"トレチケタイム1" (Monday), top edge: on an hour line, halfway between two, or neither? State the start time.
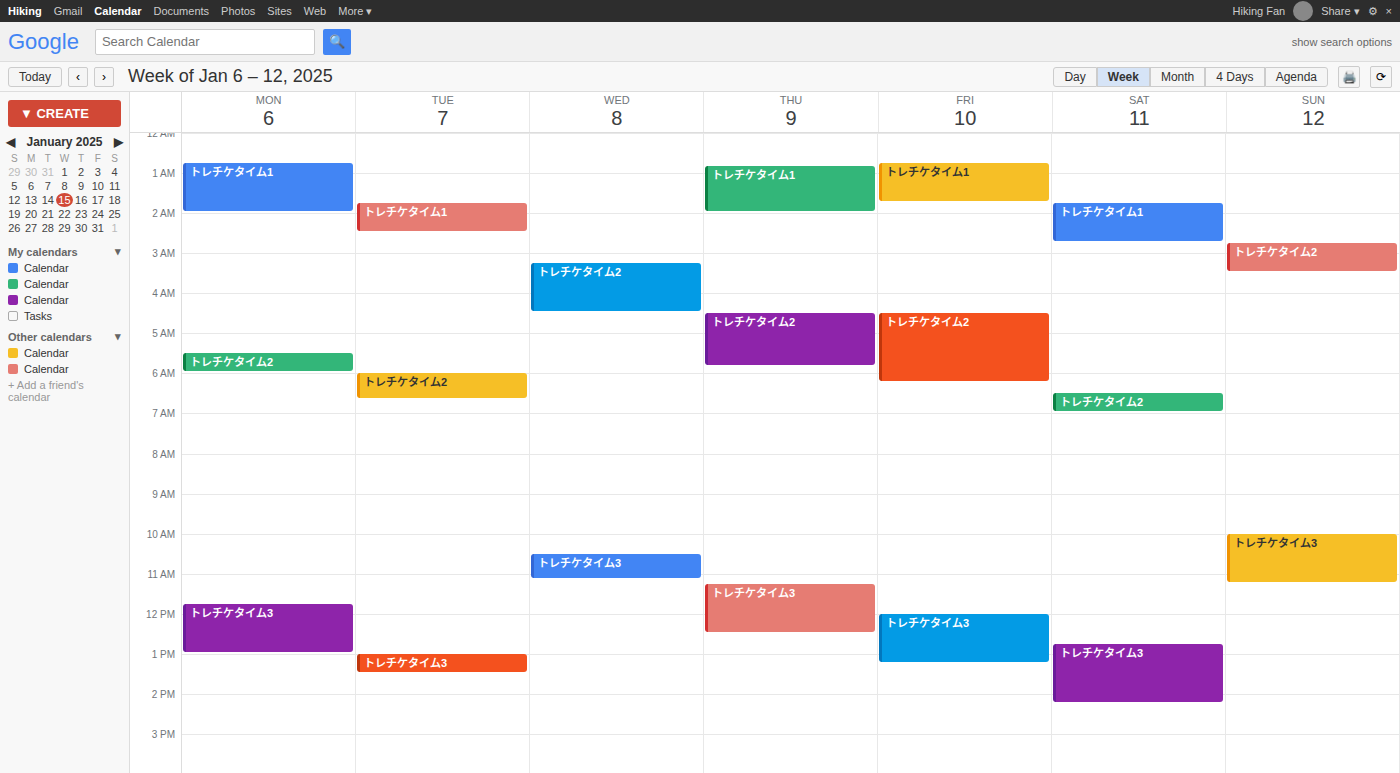
12:45 AM -- neither: three quarters of the way from the 12 AM line to the 1 AM line.